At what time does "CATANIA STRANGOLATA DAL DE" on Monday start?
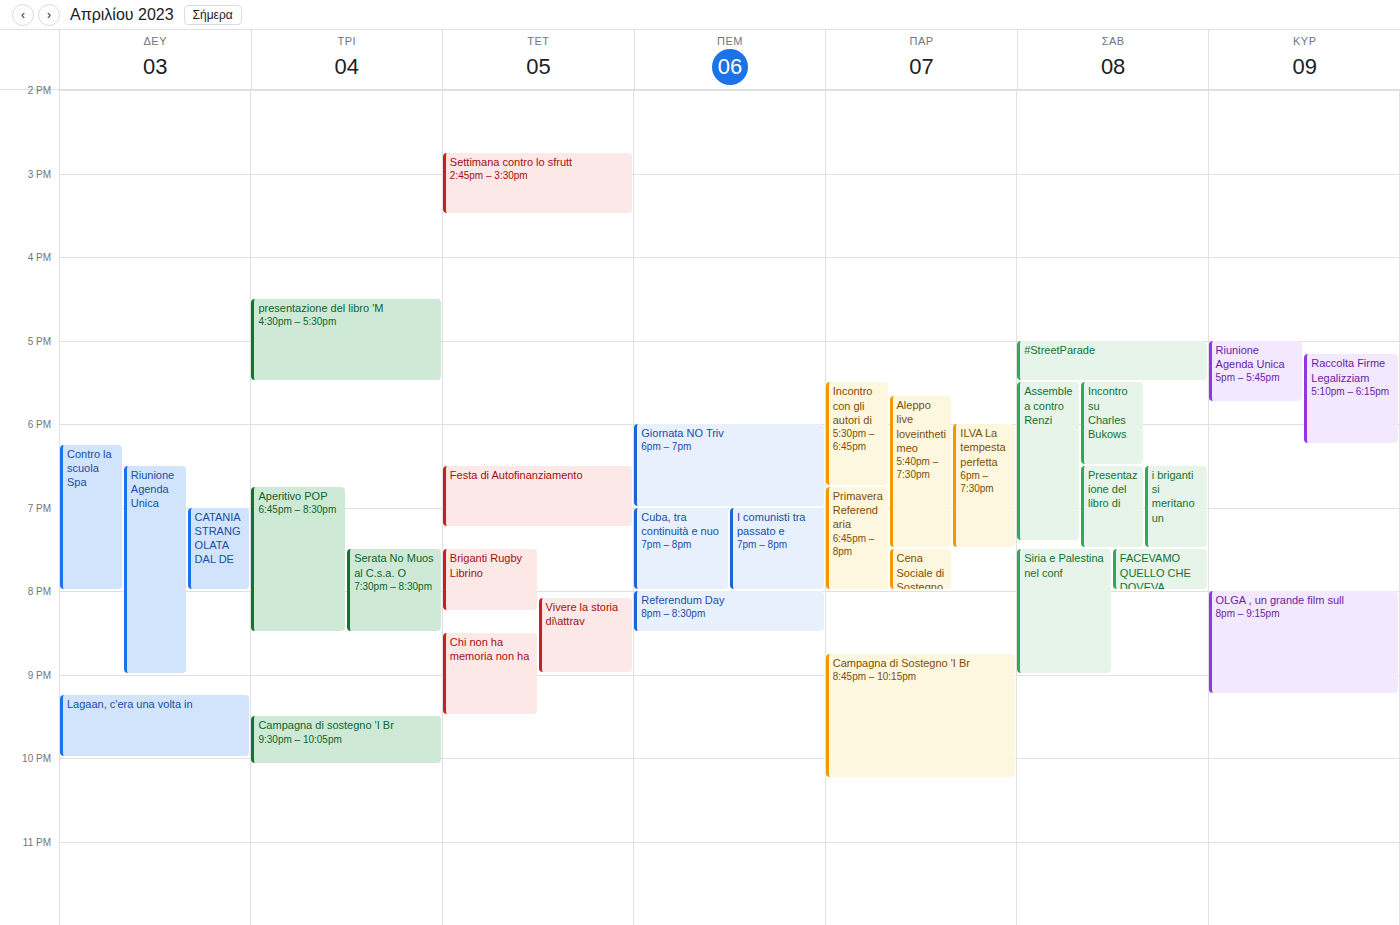
7:00 PM